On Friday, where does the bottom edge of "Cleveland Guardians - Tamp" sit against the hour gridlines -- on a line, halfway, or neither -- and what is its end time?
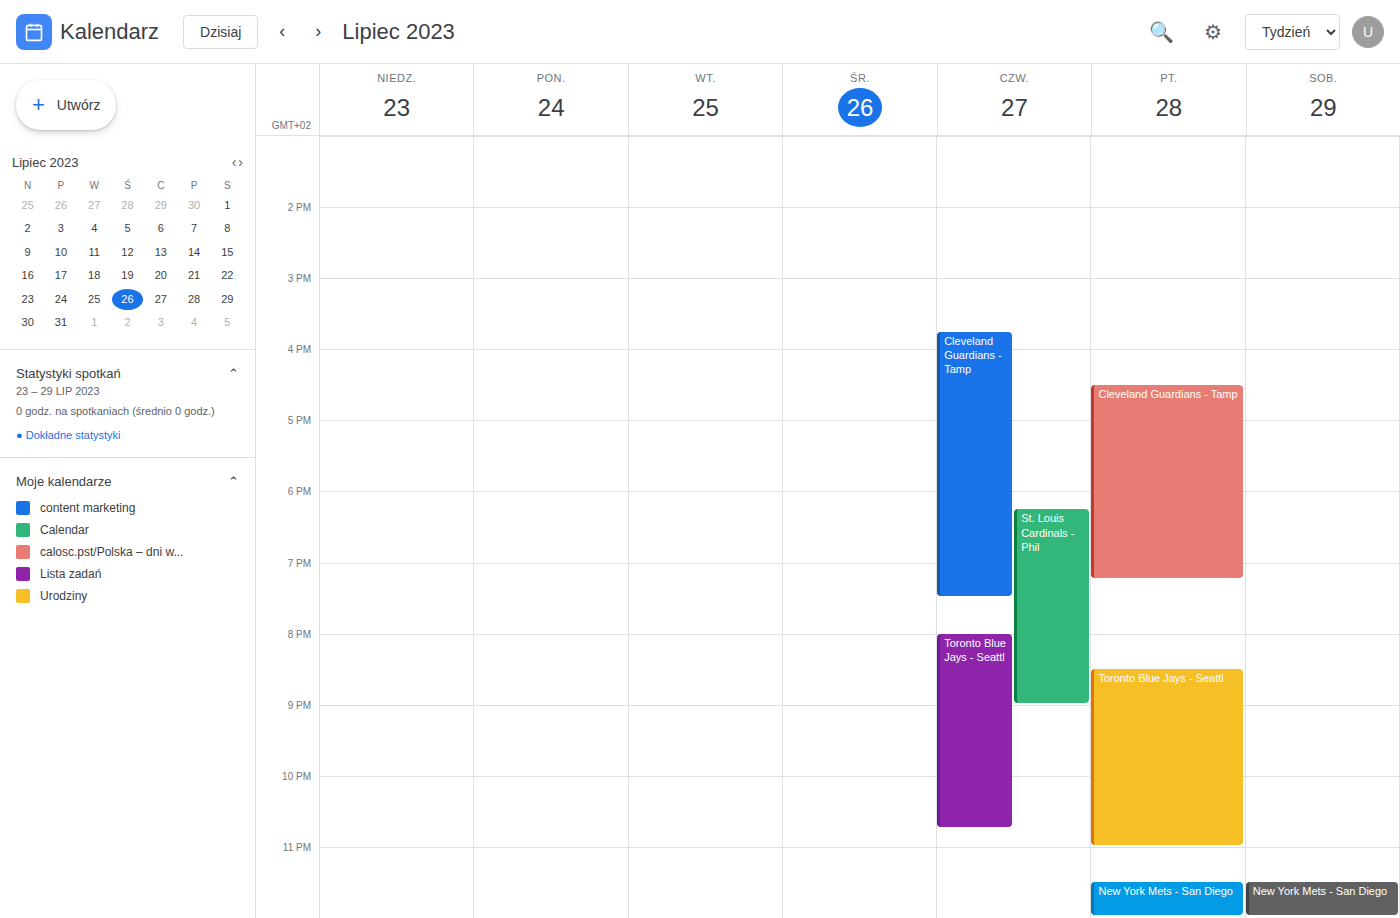
7:15 PM -- neither: a quarter of the way from the 7 PM line to the 8 PM line.